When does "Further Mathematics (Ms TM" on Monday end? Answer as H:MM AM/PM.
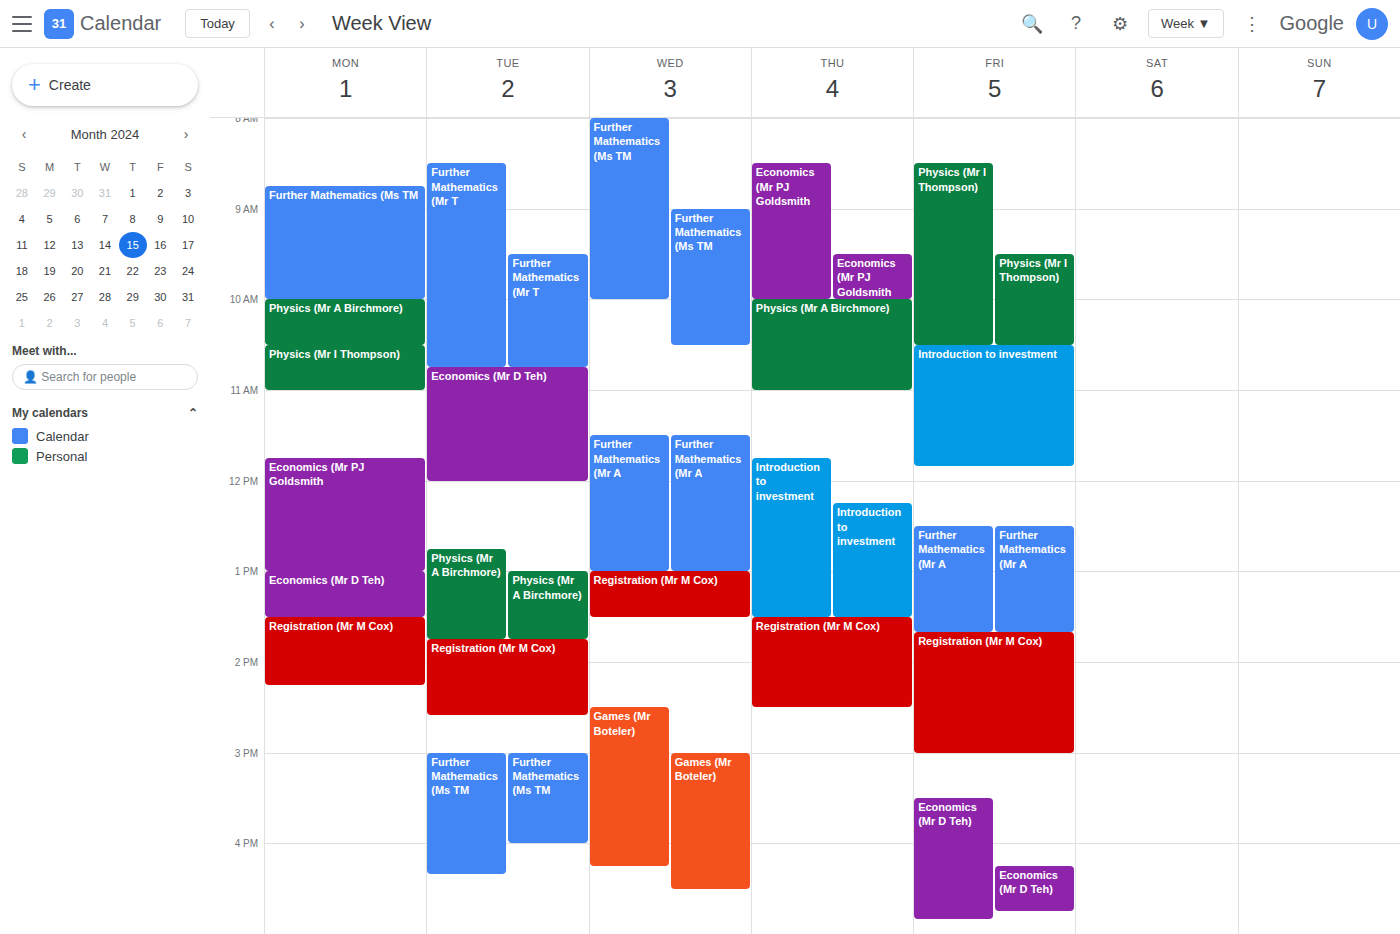
10:00 AM